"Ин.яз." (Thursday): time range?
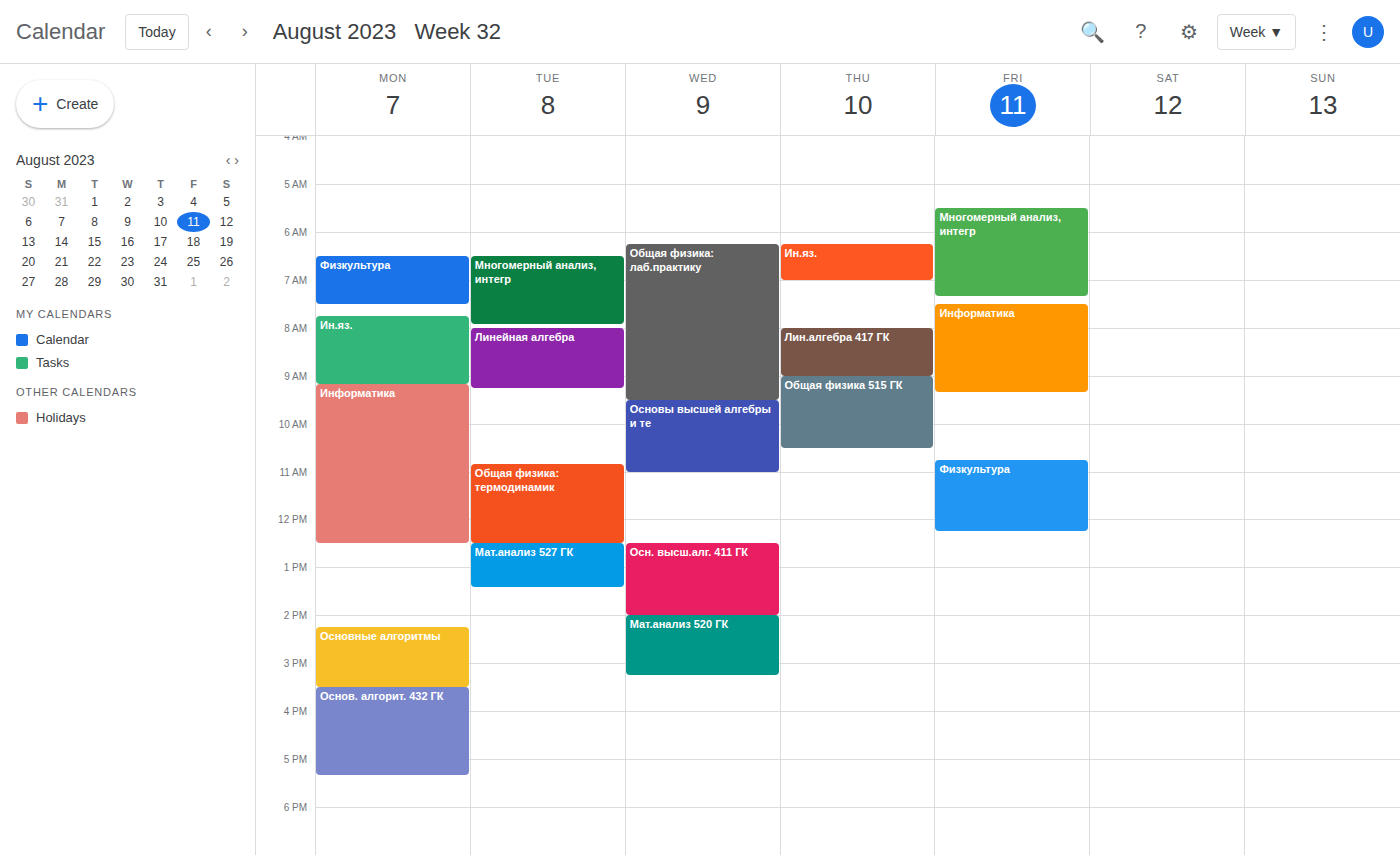
6:15 AM to 7:00 AM